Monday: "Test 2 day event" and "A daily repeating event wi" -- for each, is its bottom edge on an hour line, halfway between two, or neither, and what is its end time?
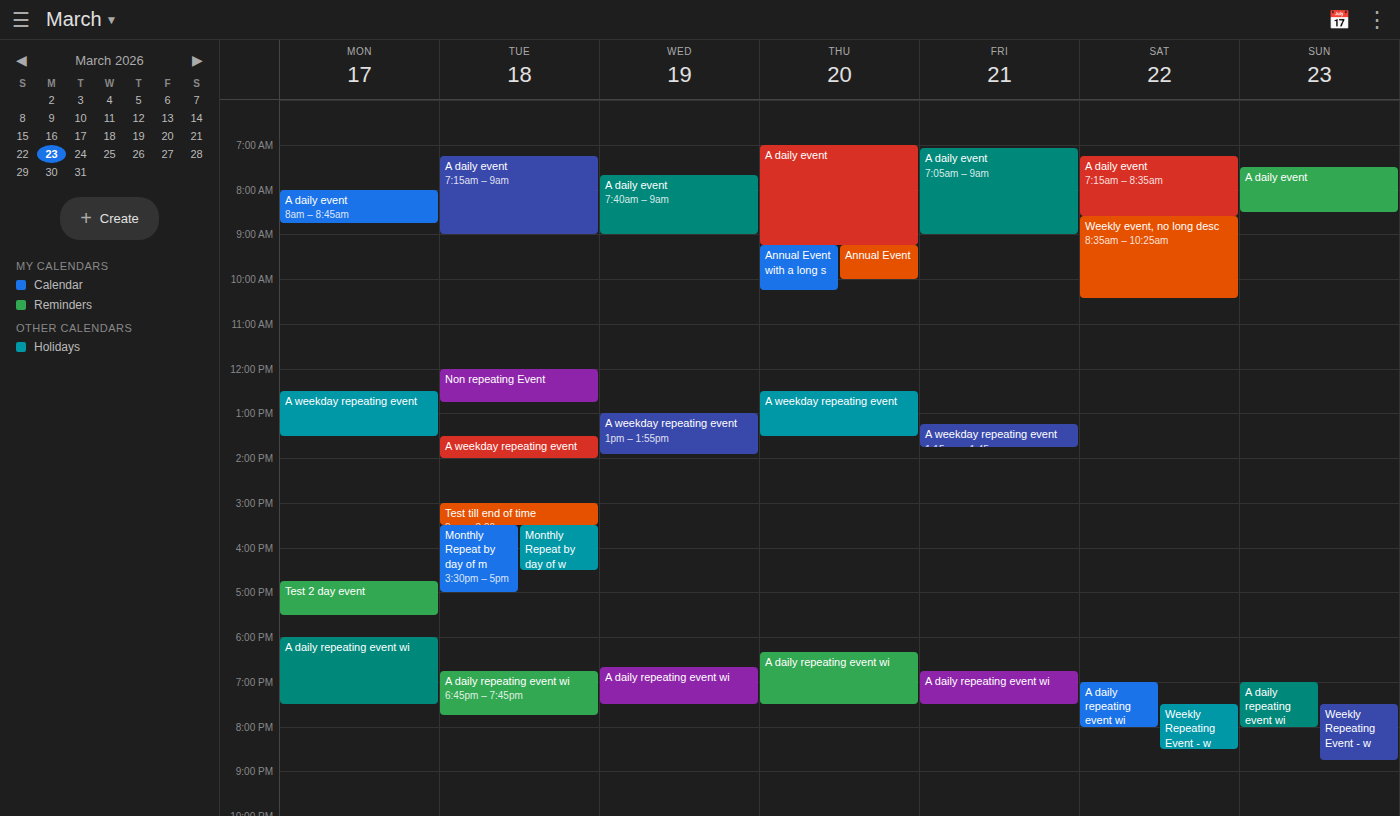
"Test 2 day event": 17:30, halfway between the 17:00 and 18:00 lines. "A daily repeating event wi": 19:30, halfway between the 19:00 and 20:00 lines.